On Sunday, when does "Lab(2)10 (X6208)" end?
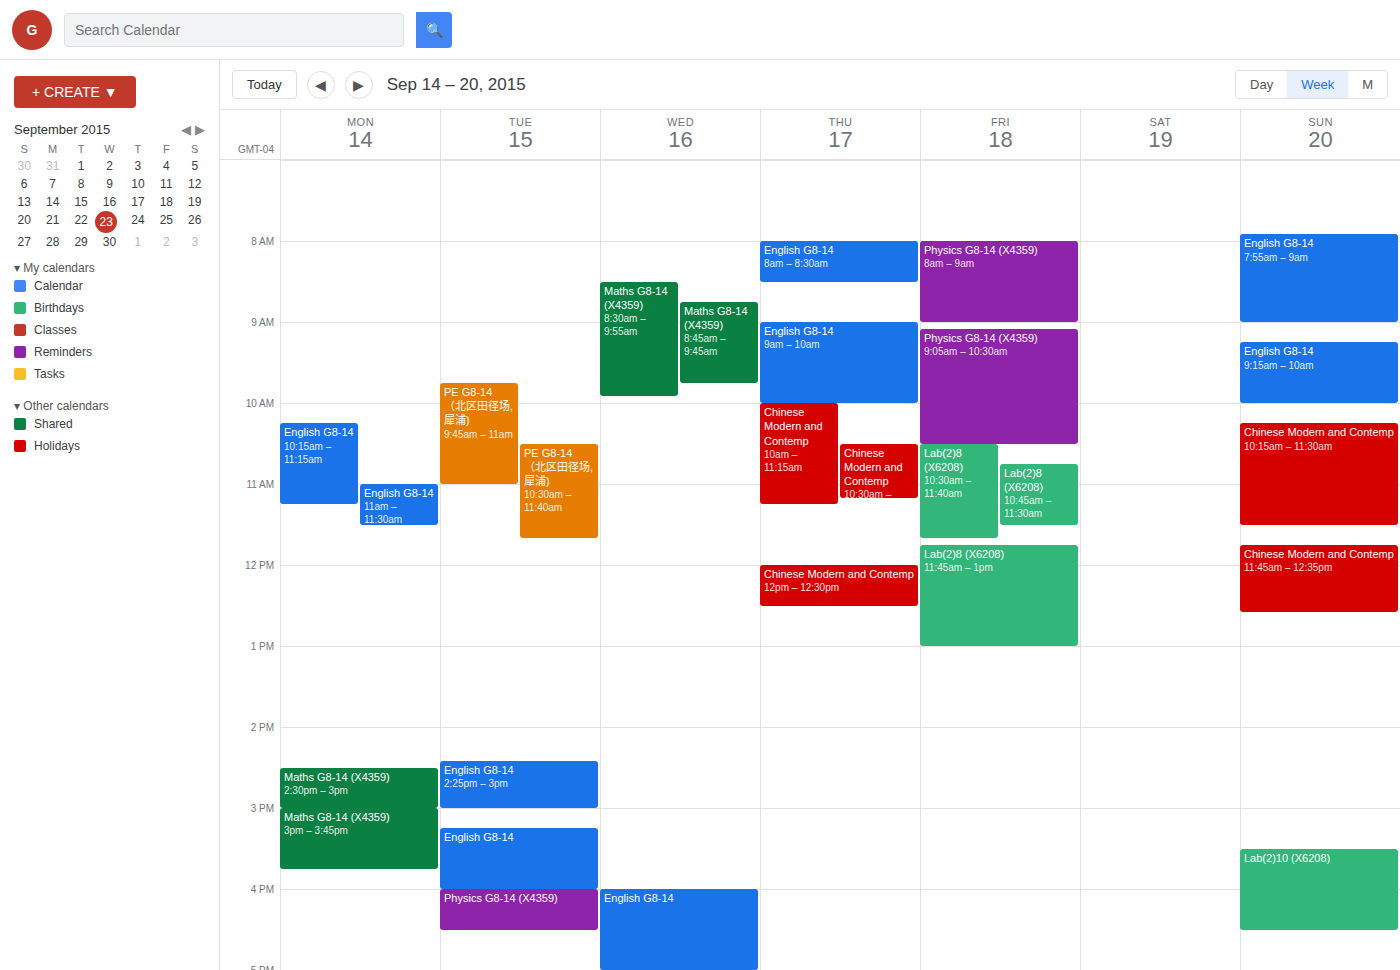
4:30 PM